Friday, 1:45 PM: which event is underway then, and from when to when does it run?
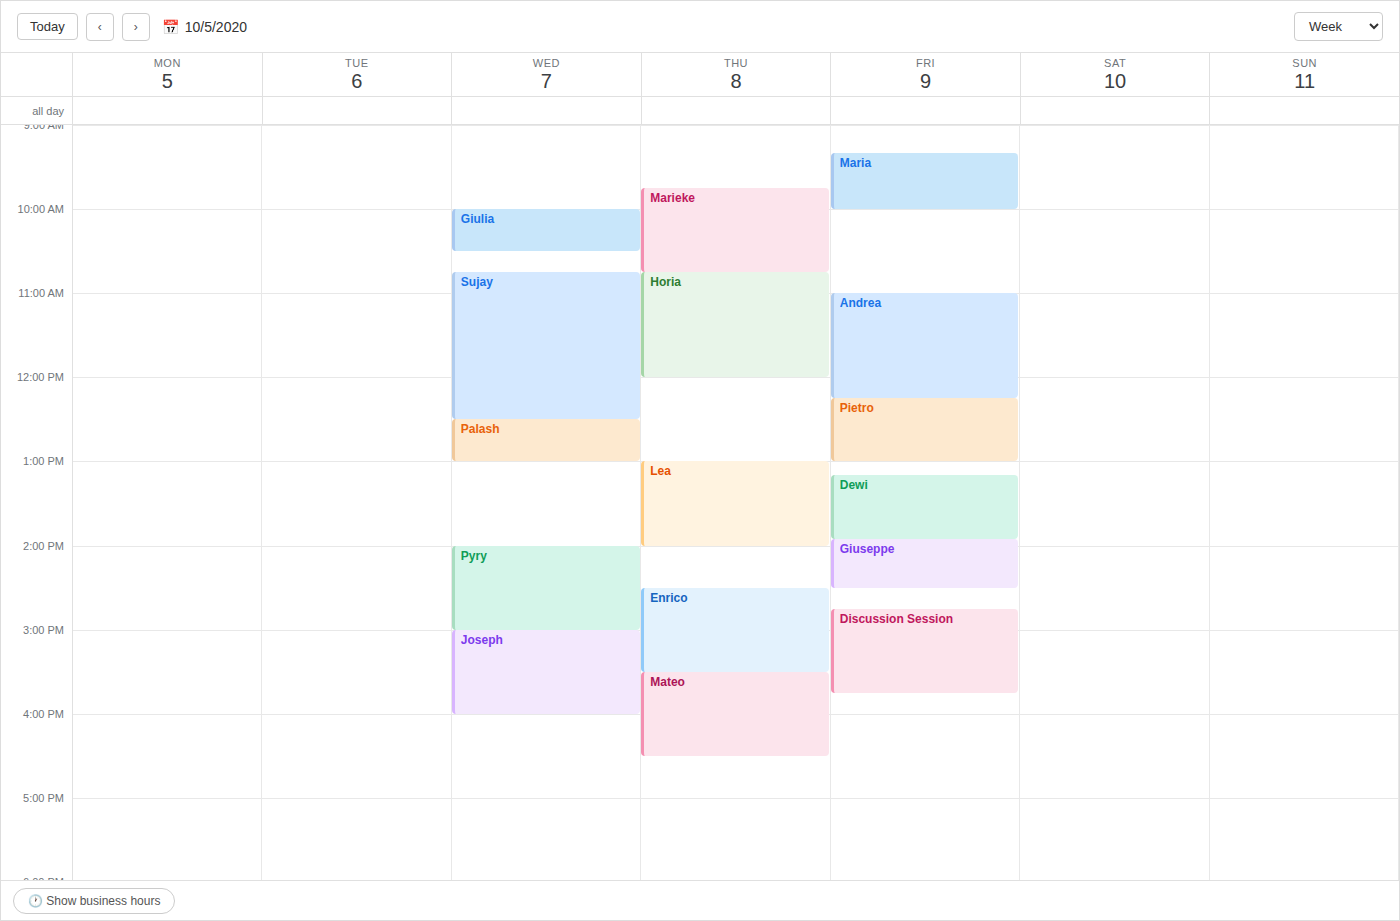
"Dewi", 1:10 PM to 1:55 PM